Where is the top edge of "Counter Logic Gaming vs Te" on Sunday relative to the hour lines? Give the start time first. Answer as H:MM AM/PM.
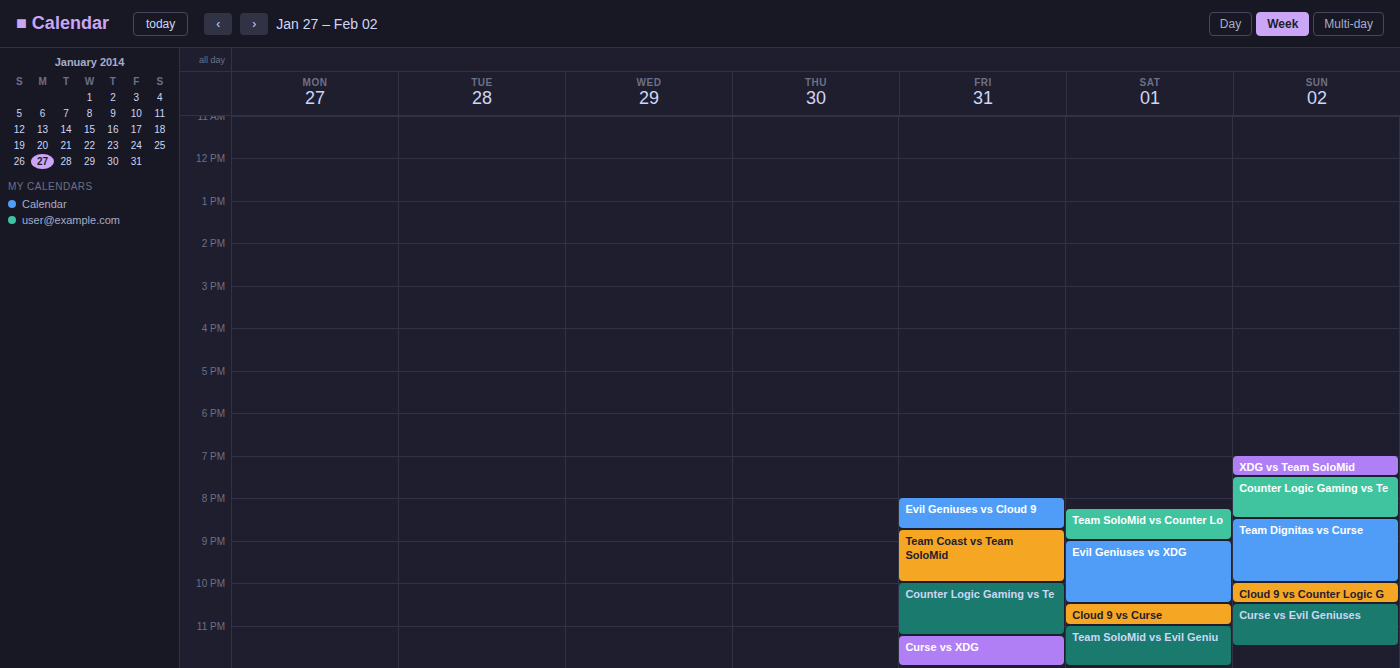
7:30 PM -- halfway between the 7 PM and 8 PM lines.